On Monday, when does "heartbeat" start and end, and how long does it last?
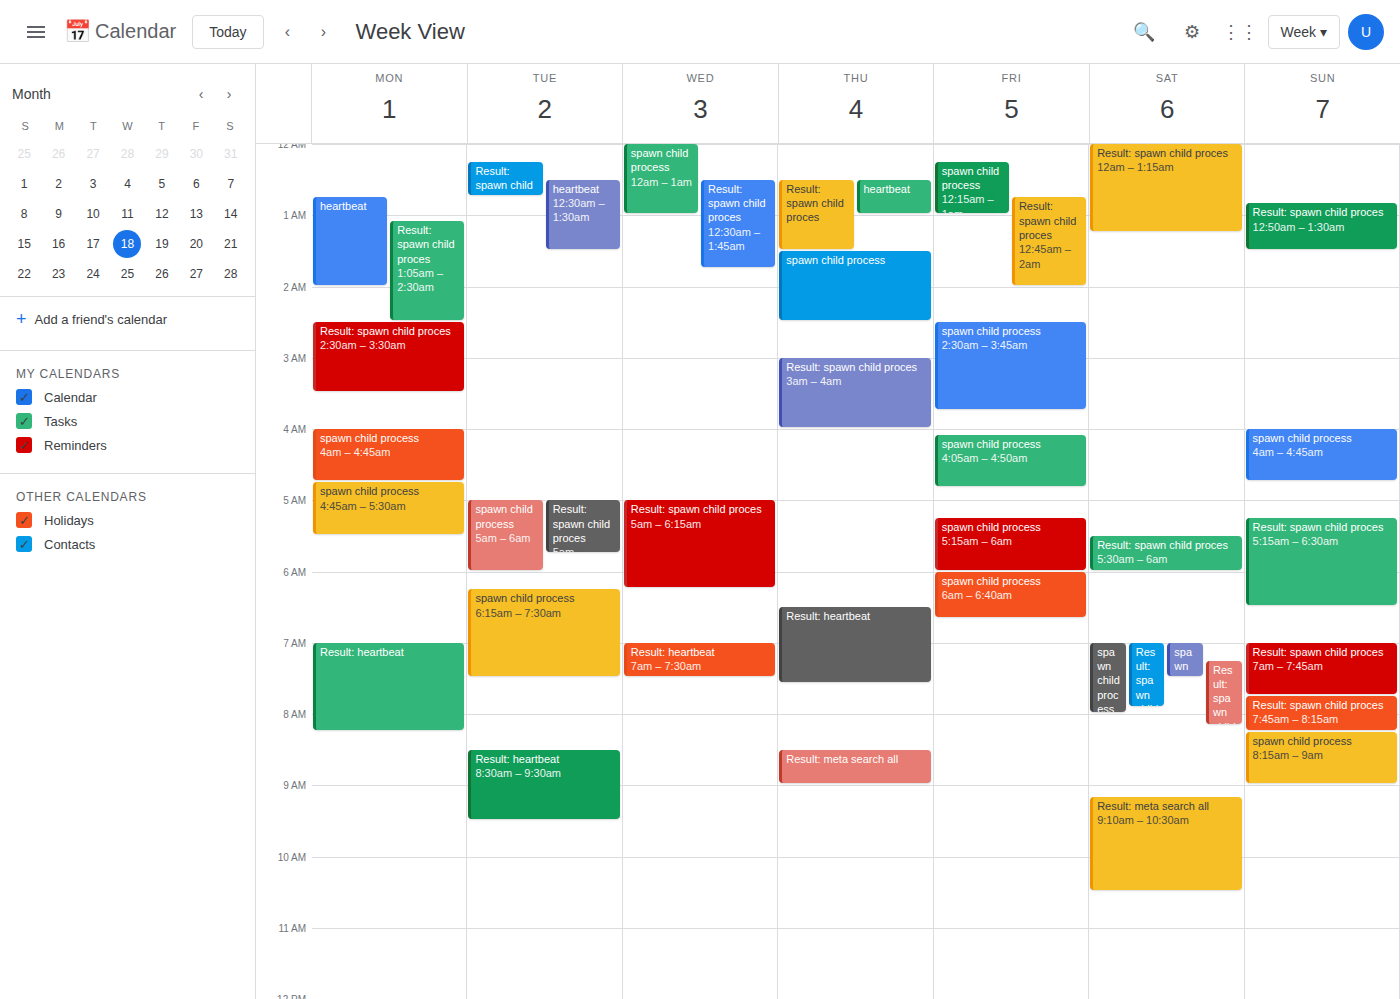
12:45 AM to 2:00 AM, 1 hour 15 minutes